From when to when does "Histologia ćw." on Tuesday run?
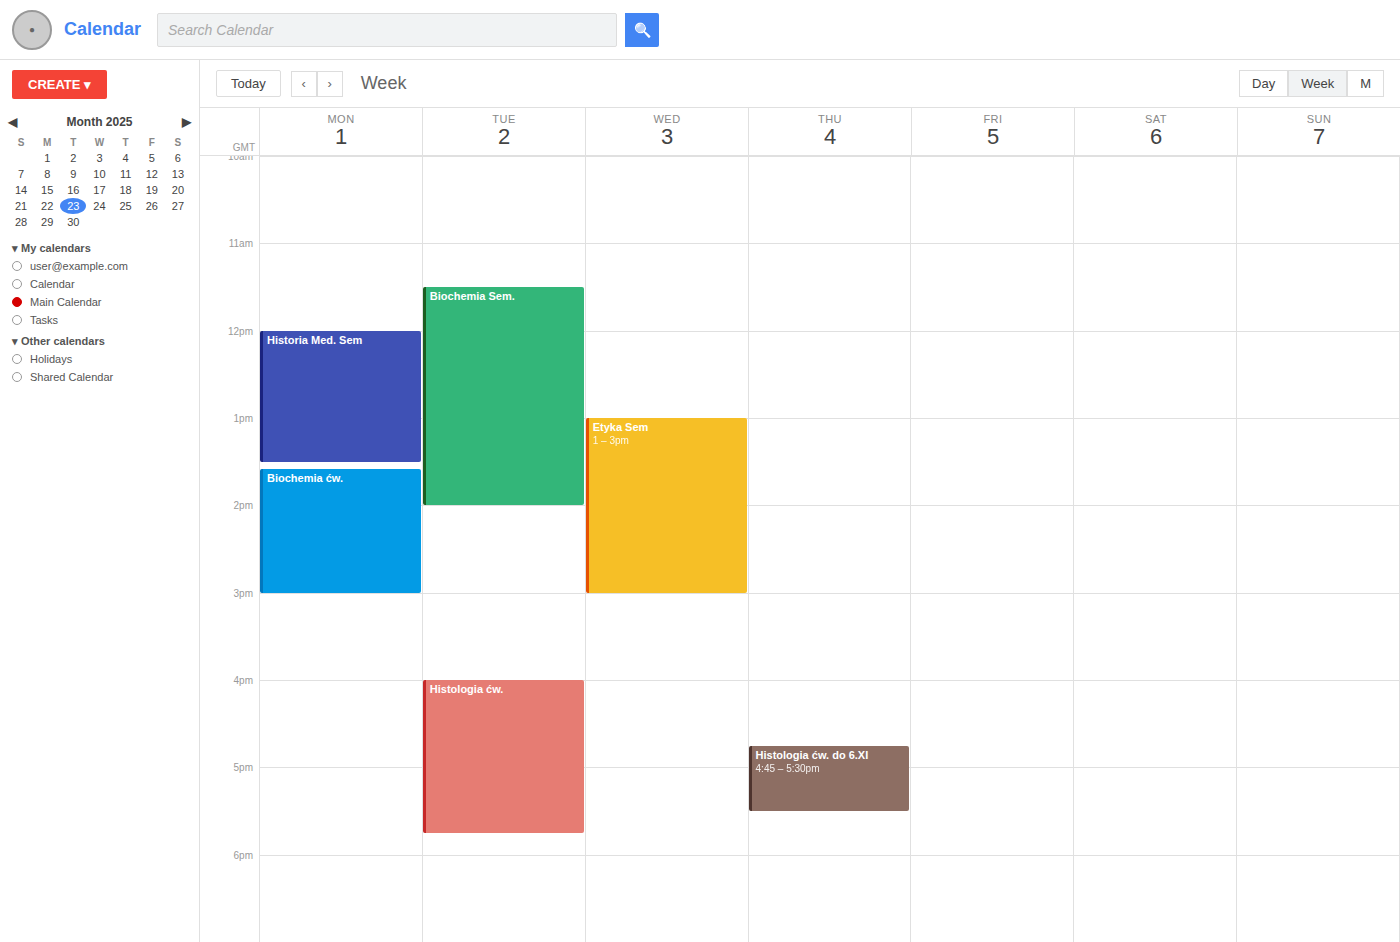
4:00 PM to 5:45 PM